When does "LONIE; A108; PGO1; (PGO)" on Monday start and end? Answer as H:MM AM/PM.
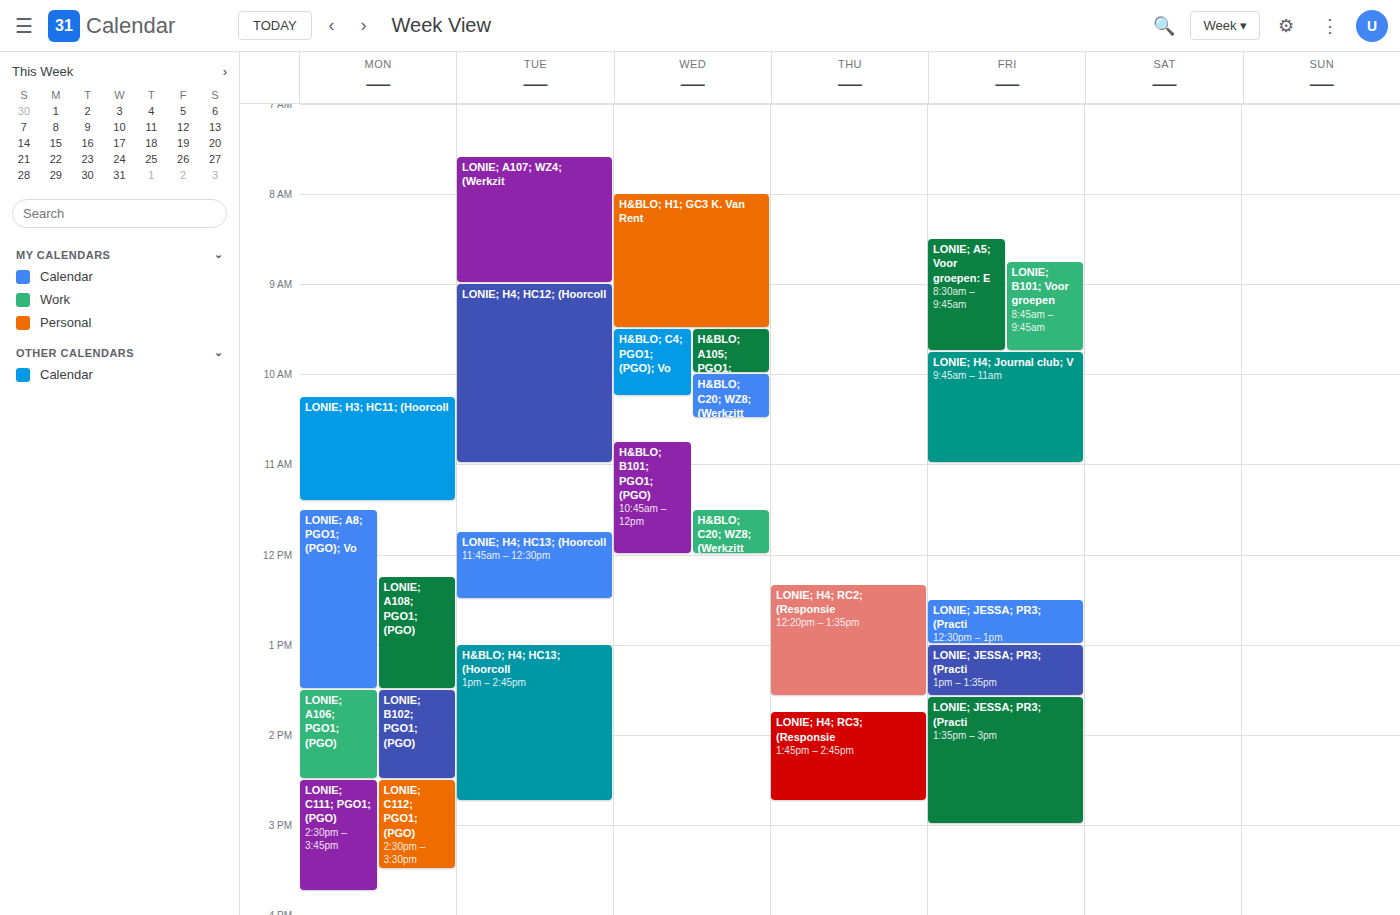
12:15 PM to 1:30 PM